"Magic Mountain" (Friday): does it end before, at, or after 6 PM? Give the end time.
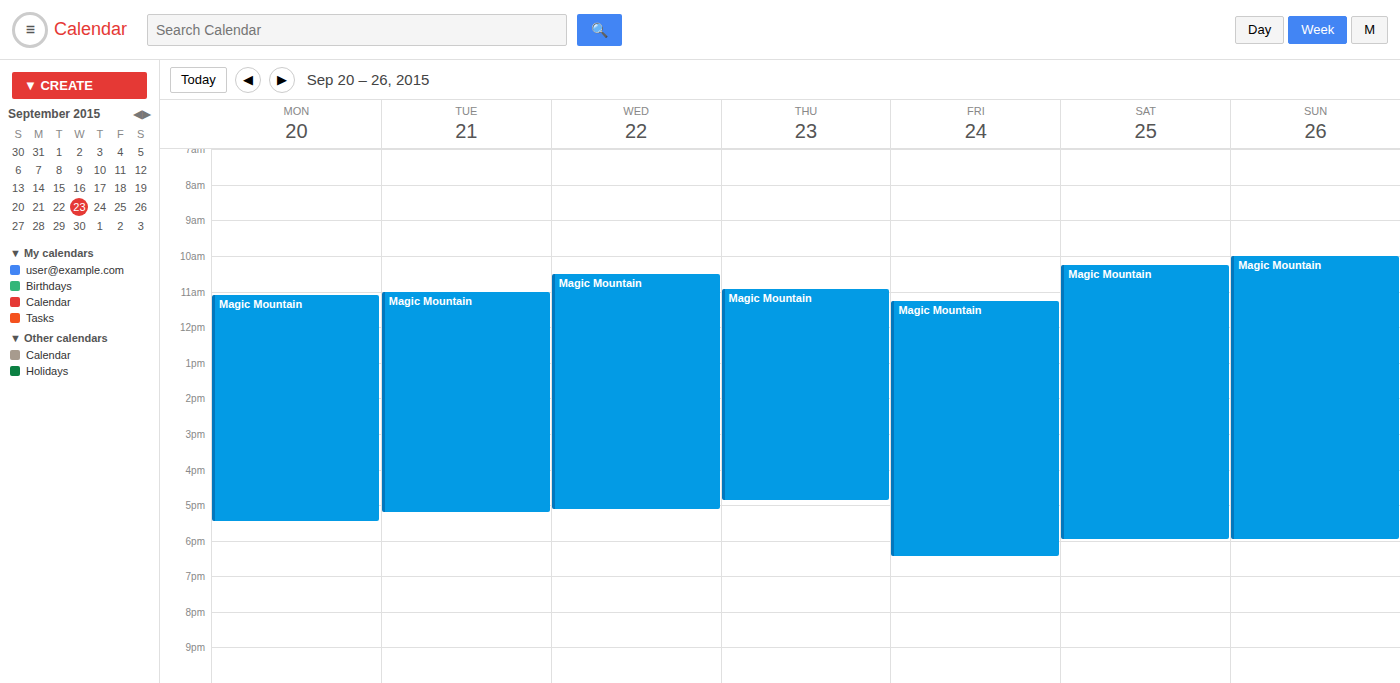
6:30 PM -- after 6 PM, 30 minutes below the 6 PM line.